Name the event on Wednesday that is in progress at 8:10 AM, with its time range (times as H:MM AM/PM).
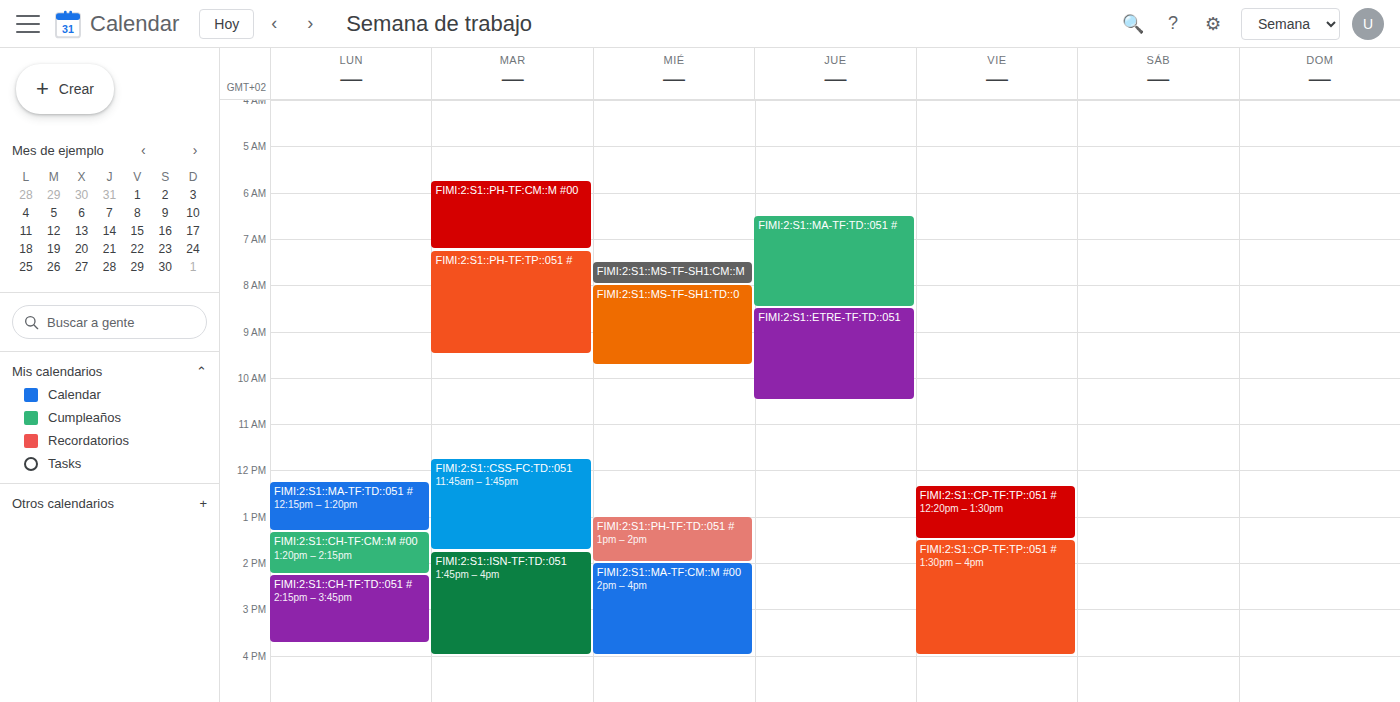
"FIMI:2:S1::MS-TF-SH1:TD::0", 8:00 AM to 9:45 AM